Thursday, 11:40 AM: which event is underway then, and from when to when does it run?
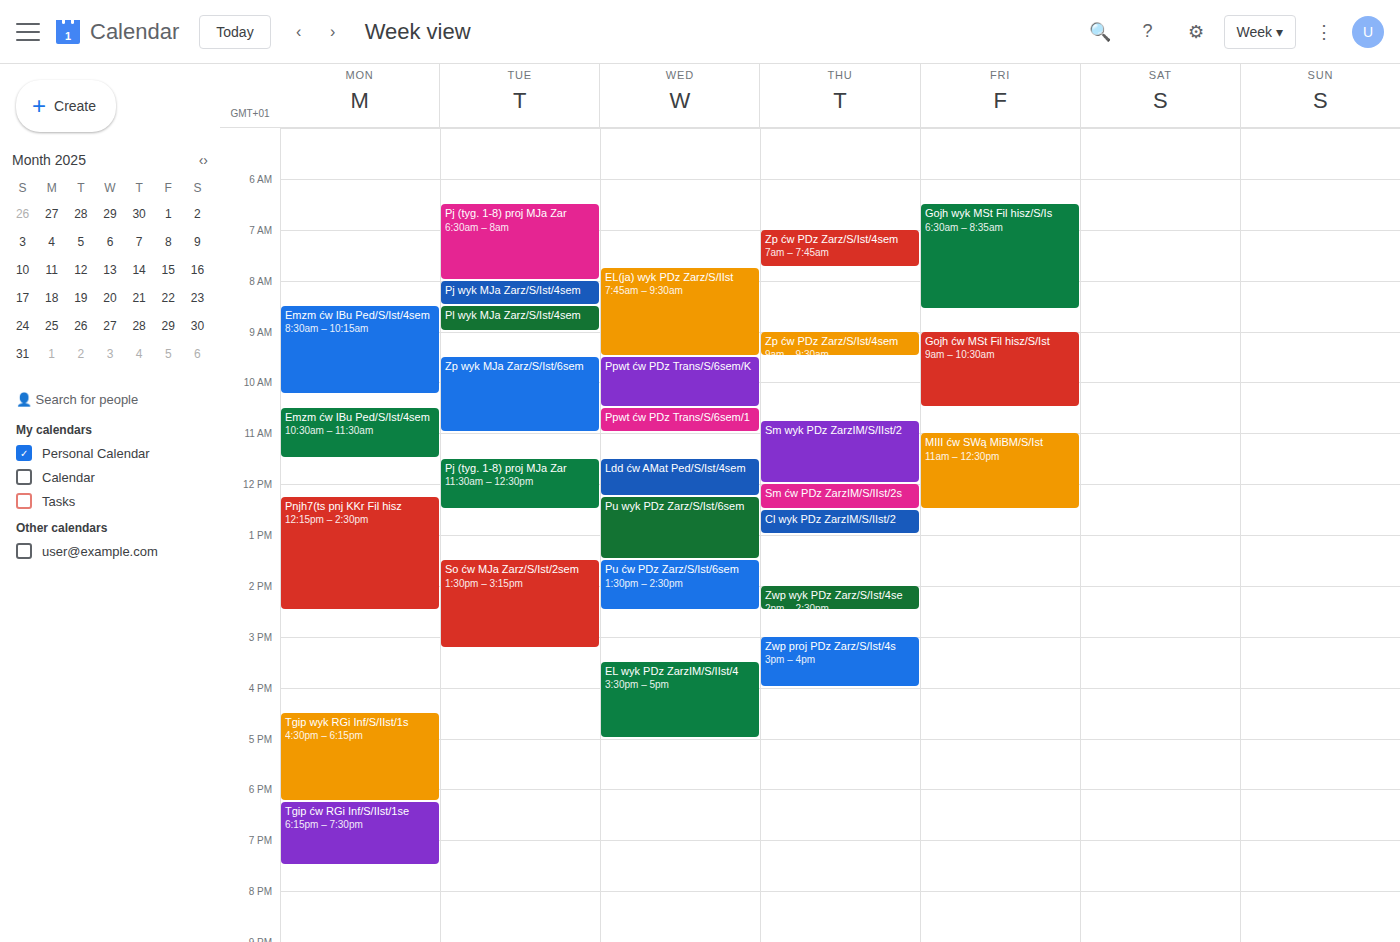
"Sm wyk PDz ZarzIM/S/IIst/2", 10:45 AM to 12:00 PM